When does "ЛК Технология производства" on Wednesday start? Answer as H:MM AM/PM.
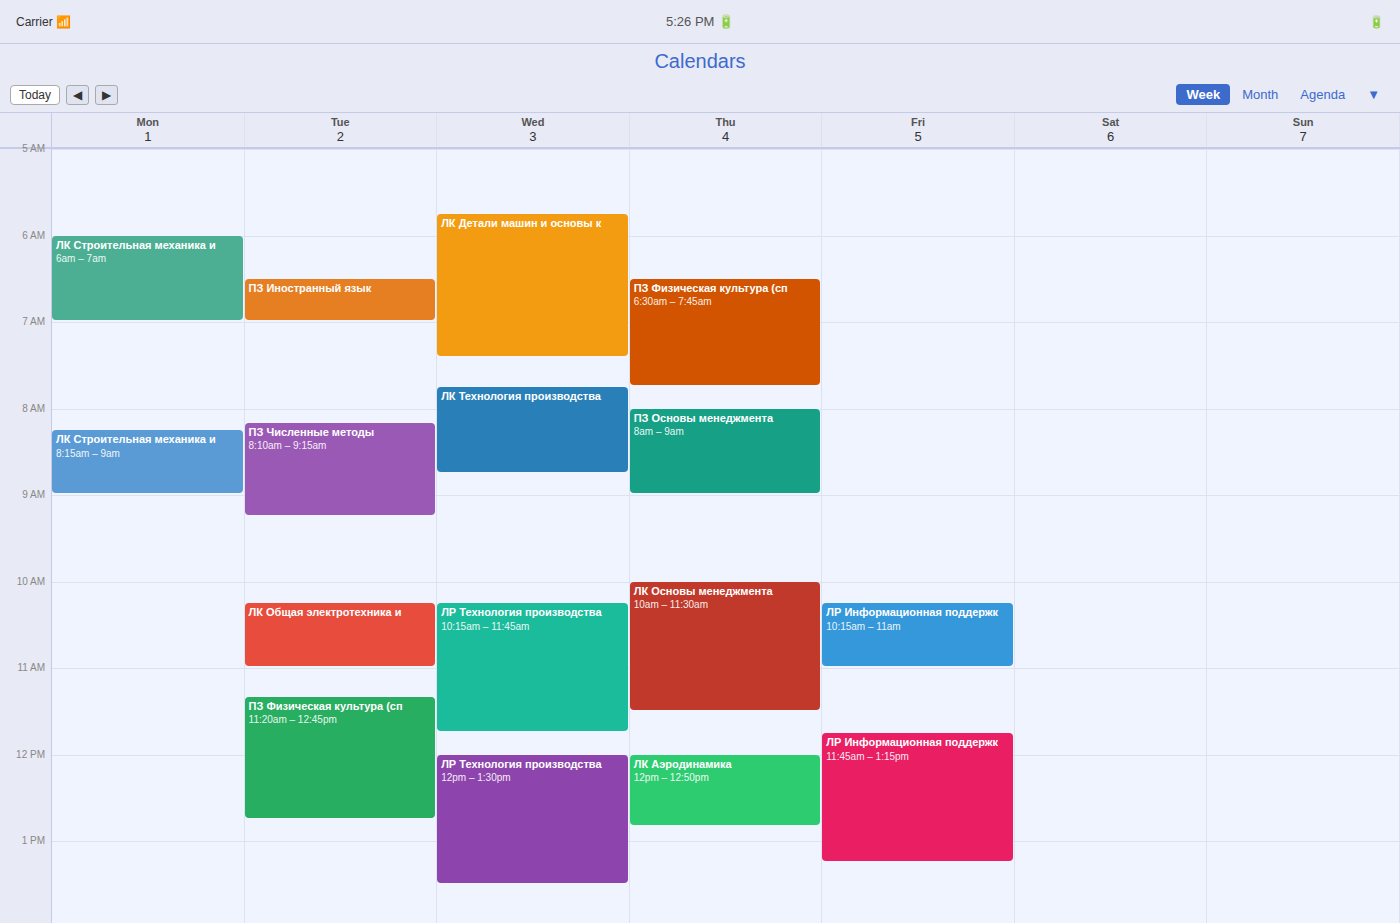
7:45 AM